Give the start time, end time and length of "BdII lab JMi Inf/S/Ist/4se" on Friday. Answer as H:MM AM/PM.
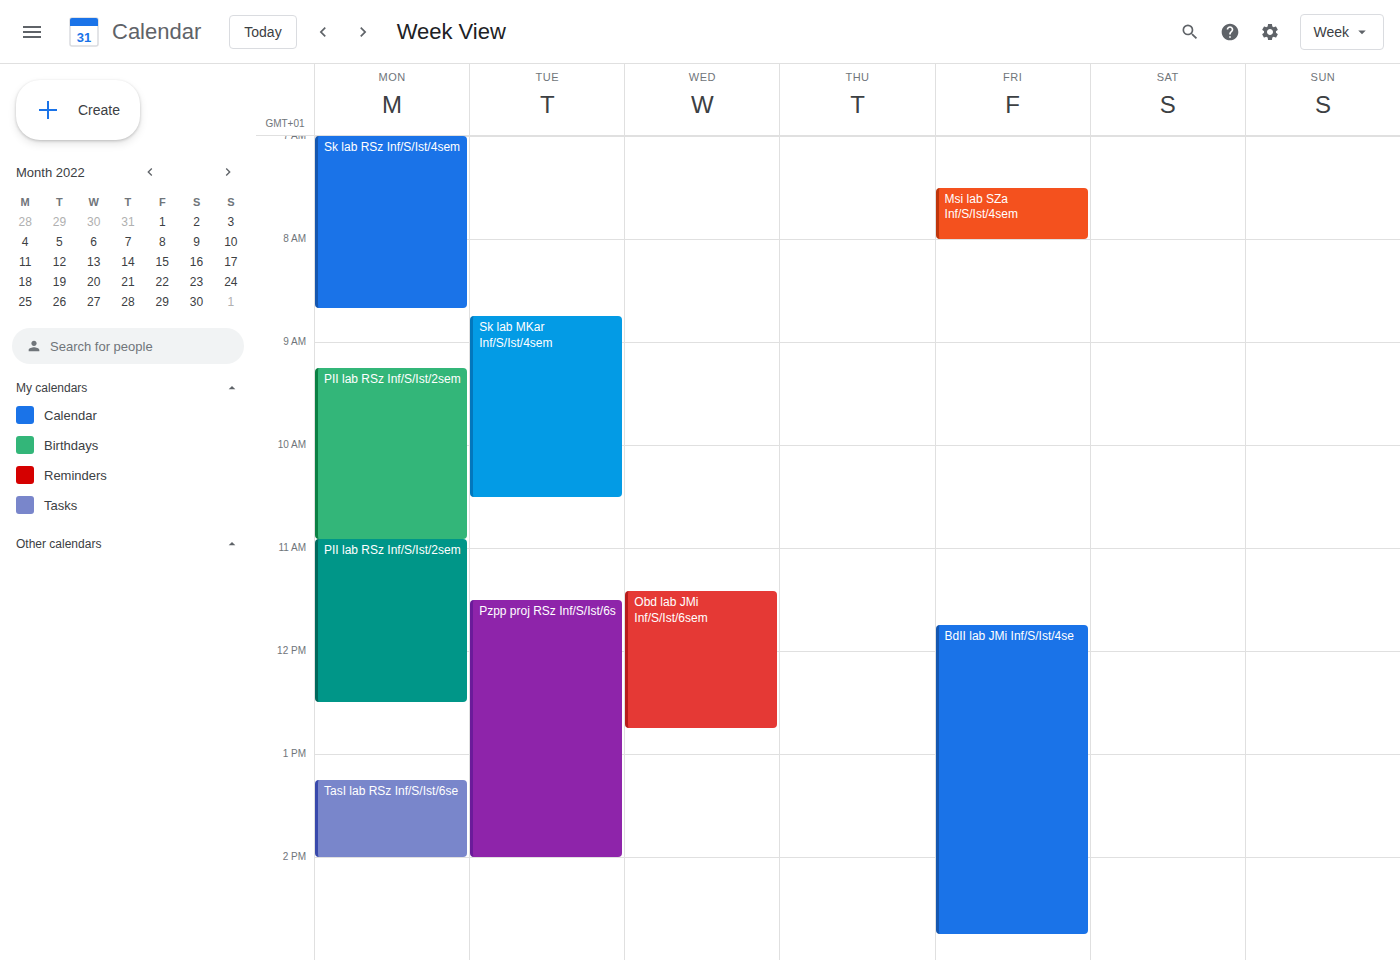
11:45 AM to 2:45 PM, 3 hours